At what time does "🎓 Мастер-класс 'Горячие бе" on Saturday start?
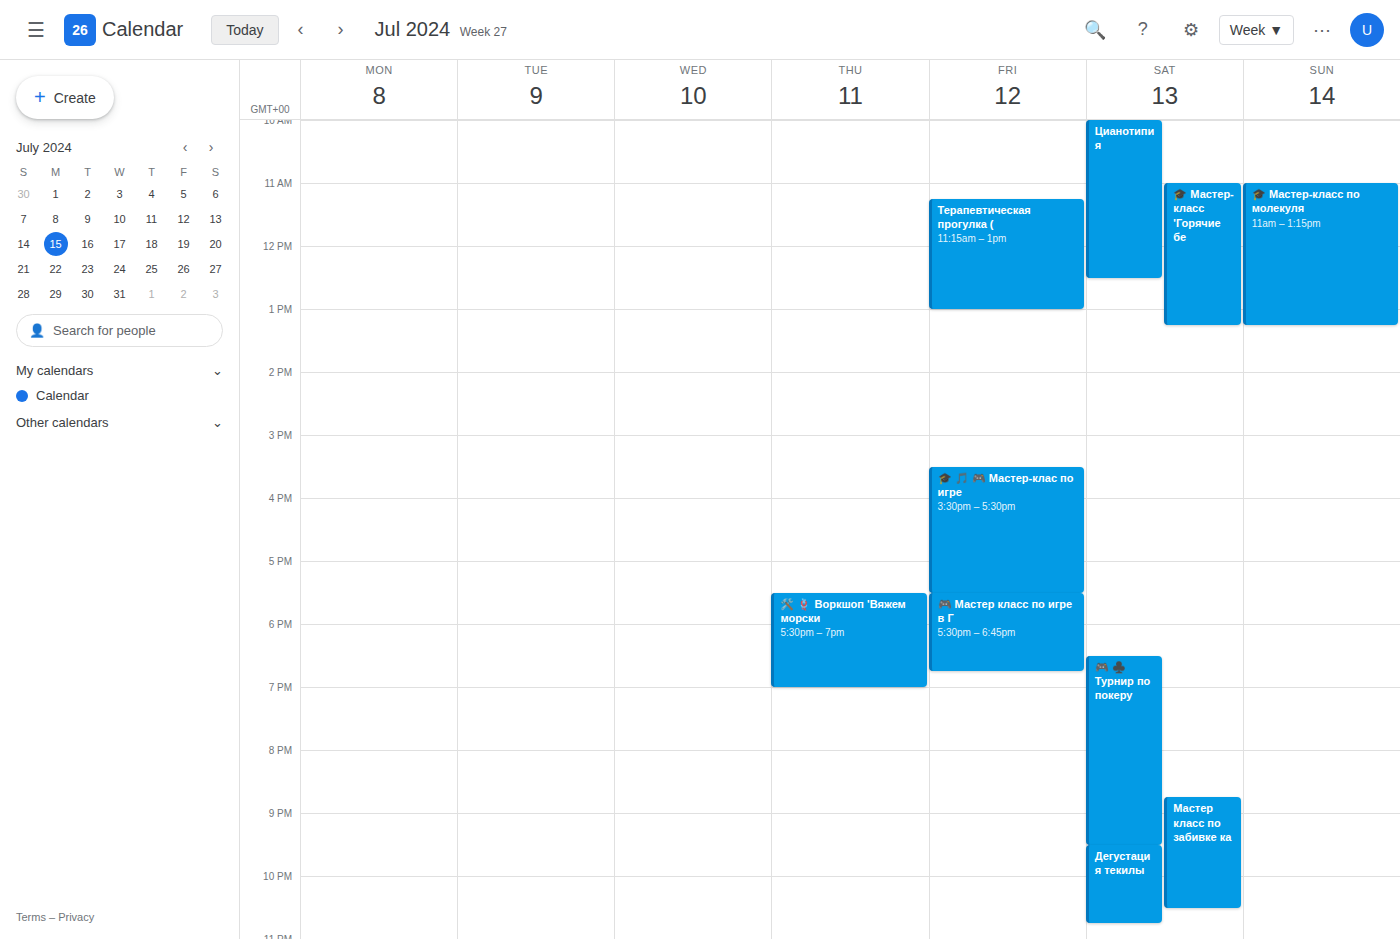
11:00 AM